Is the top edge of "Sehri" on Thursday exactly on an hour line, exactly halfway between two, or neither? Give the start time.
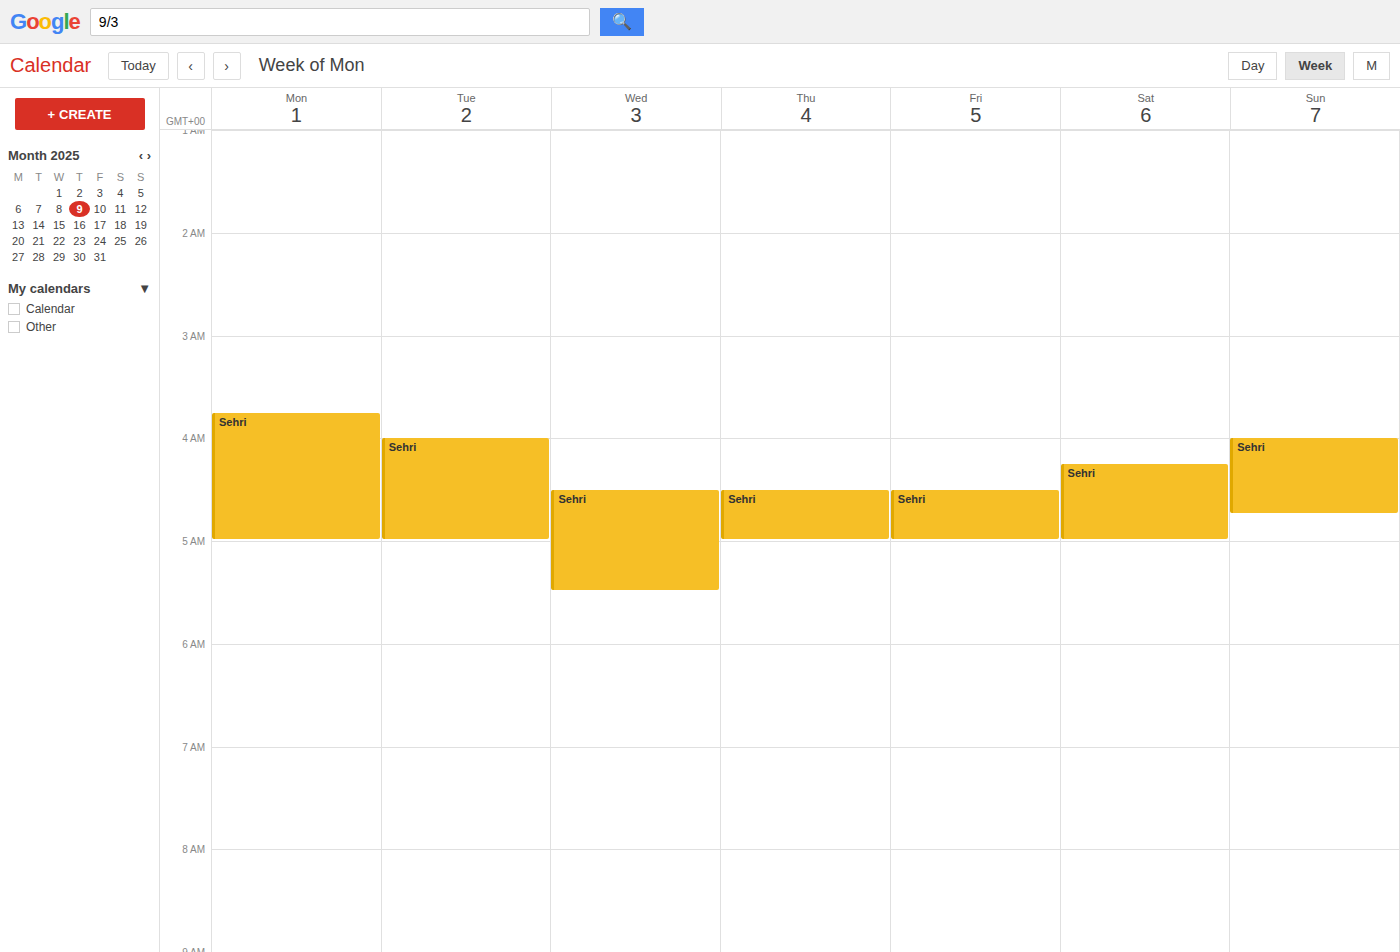
4:30 AM -- halfway between the 4 AM and 5 AM lines.